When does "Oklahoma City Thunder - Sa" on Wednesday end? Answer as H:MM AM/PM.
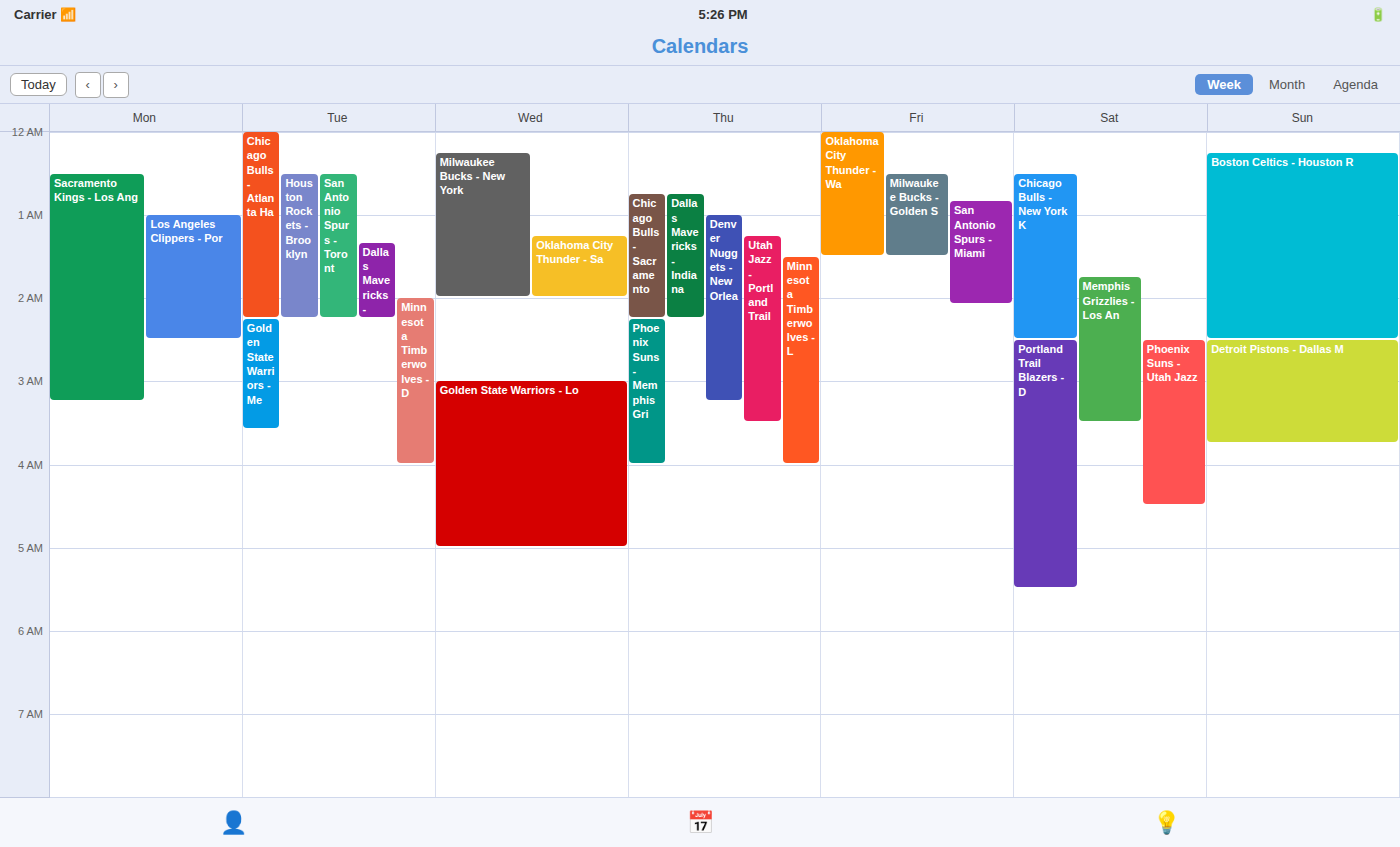
2:00 AM